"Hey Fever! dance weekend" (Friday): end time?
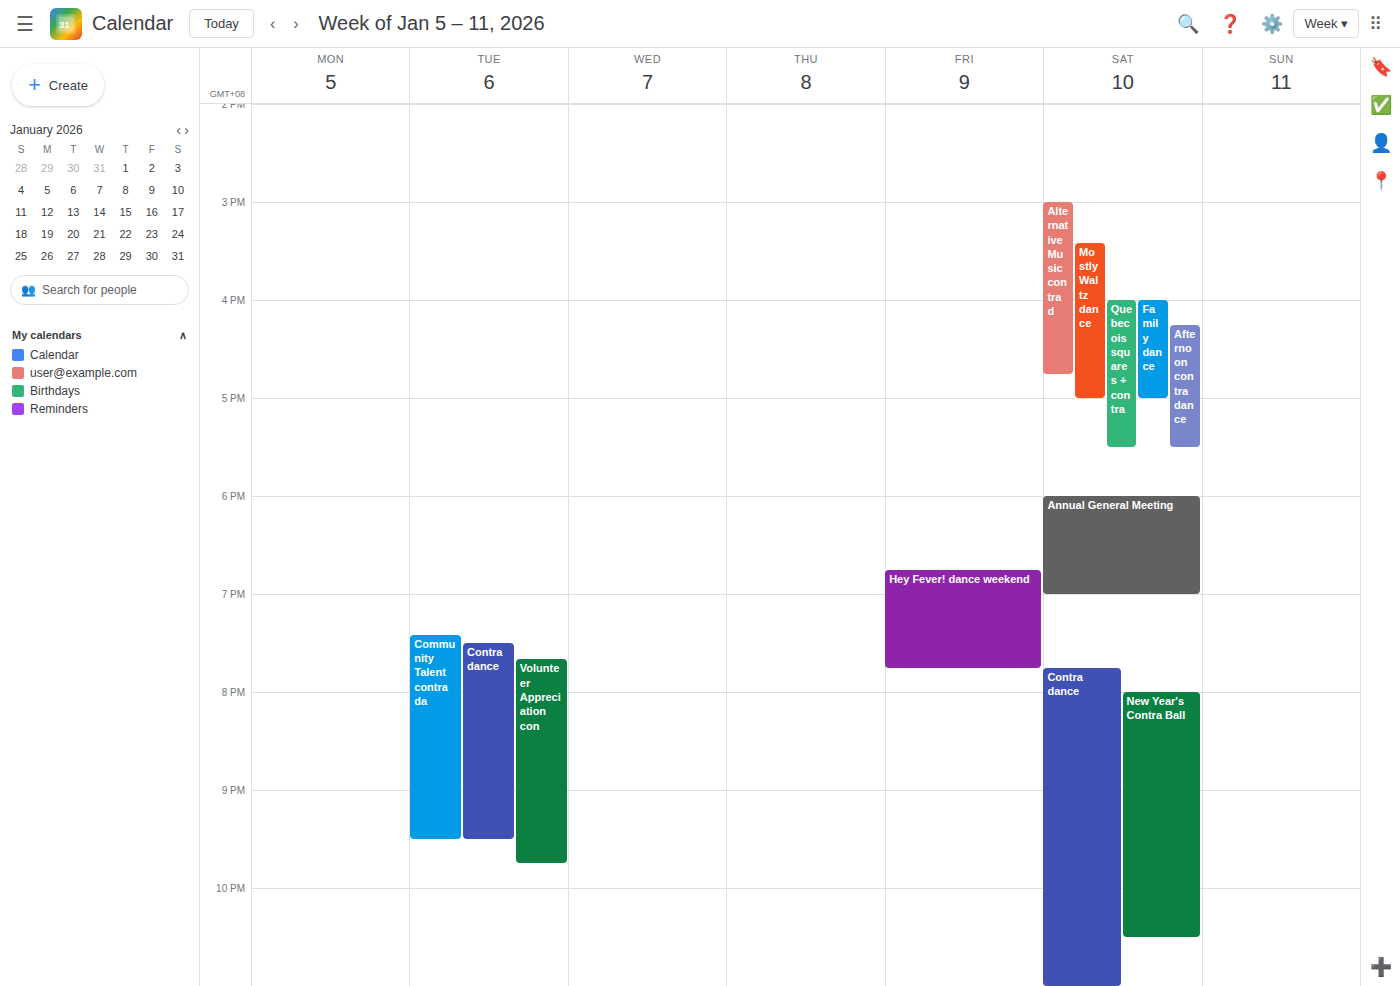
19:45